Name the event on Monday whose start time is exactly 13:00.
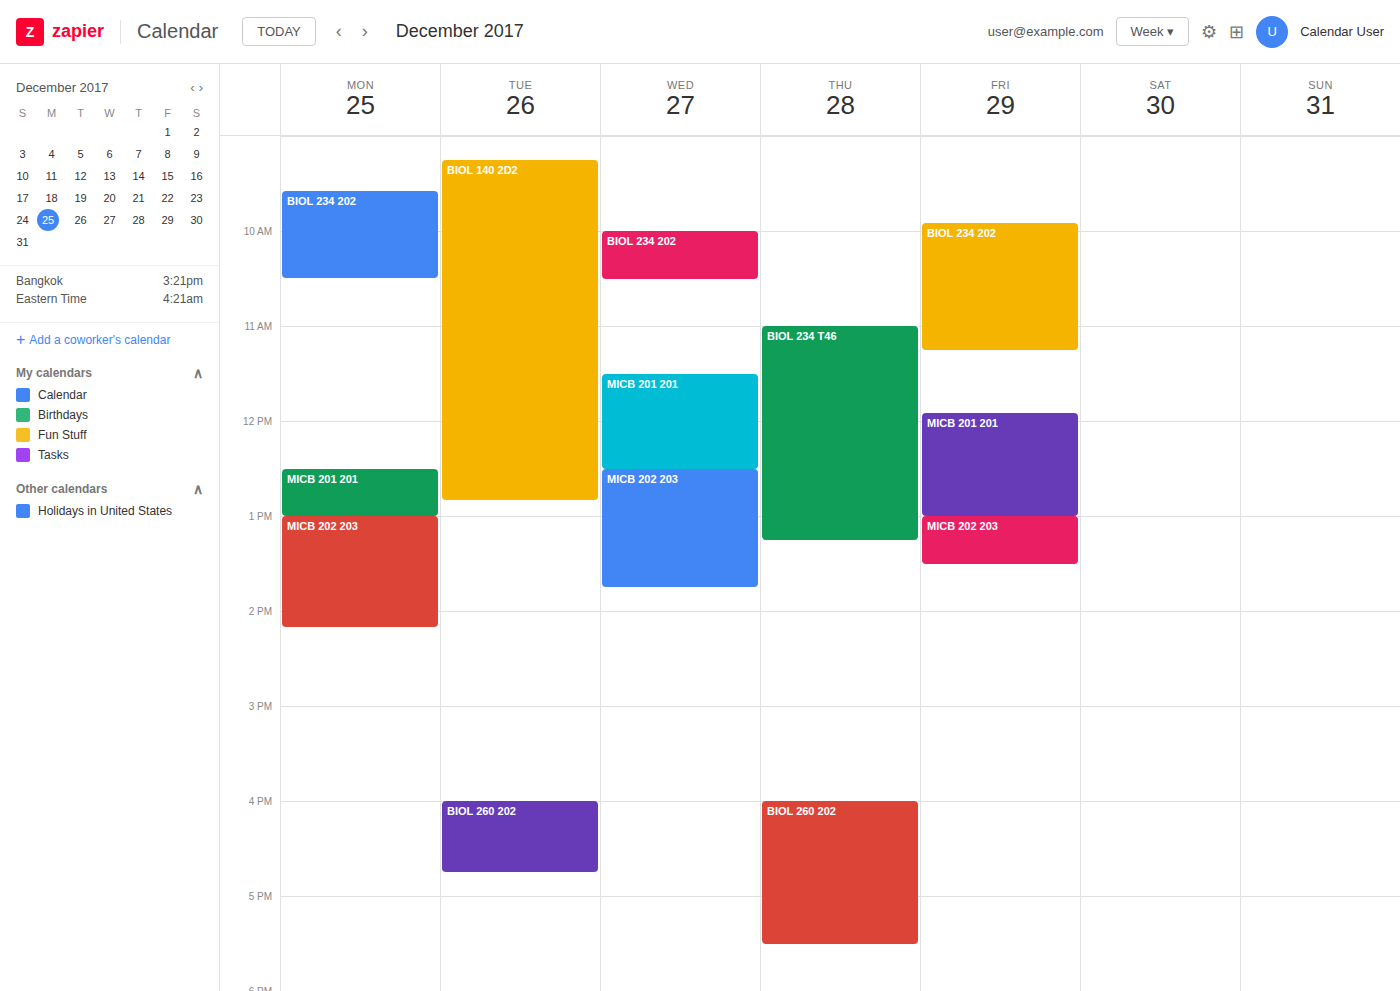
"MICB 202 203"